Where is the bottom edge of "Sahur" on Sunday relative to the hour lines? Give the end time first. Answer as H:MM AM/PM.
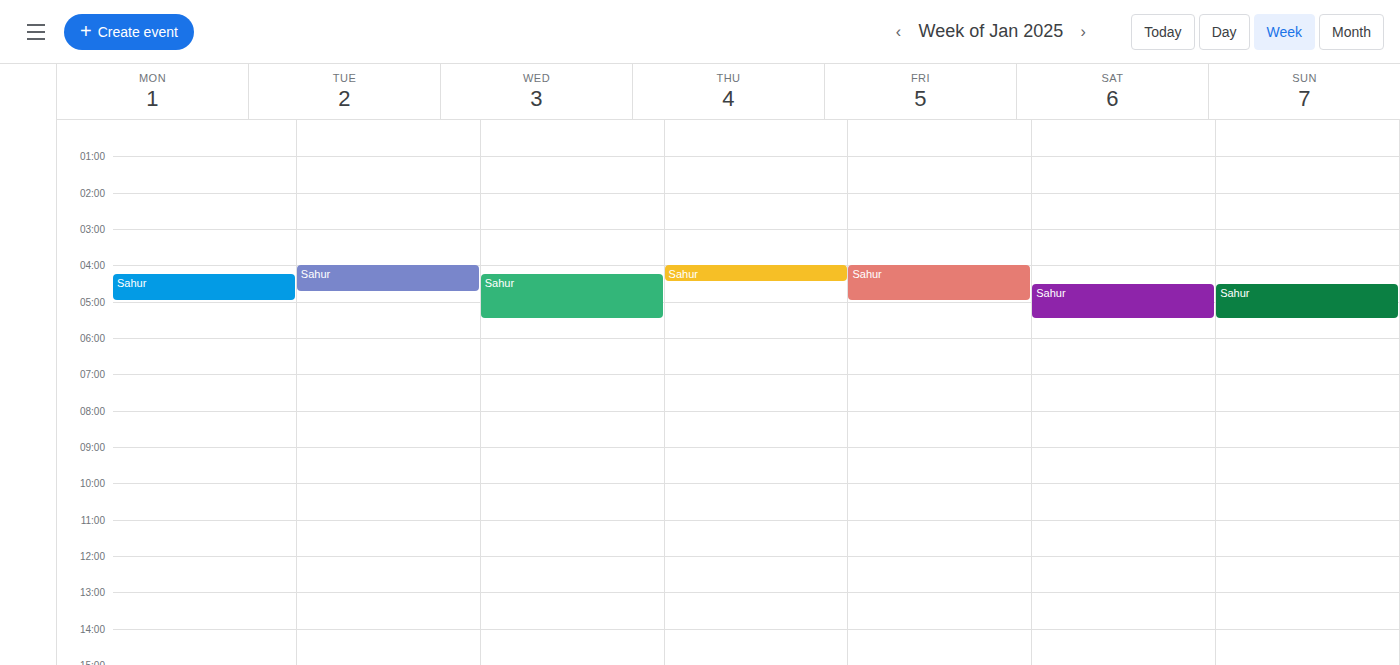
5:30 AM -- halfway between the 5 AM and 6 AM lines.